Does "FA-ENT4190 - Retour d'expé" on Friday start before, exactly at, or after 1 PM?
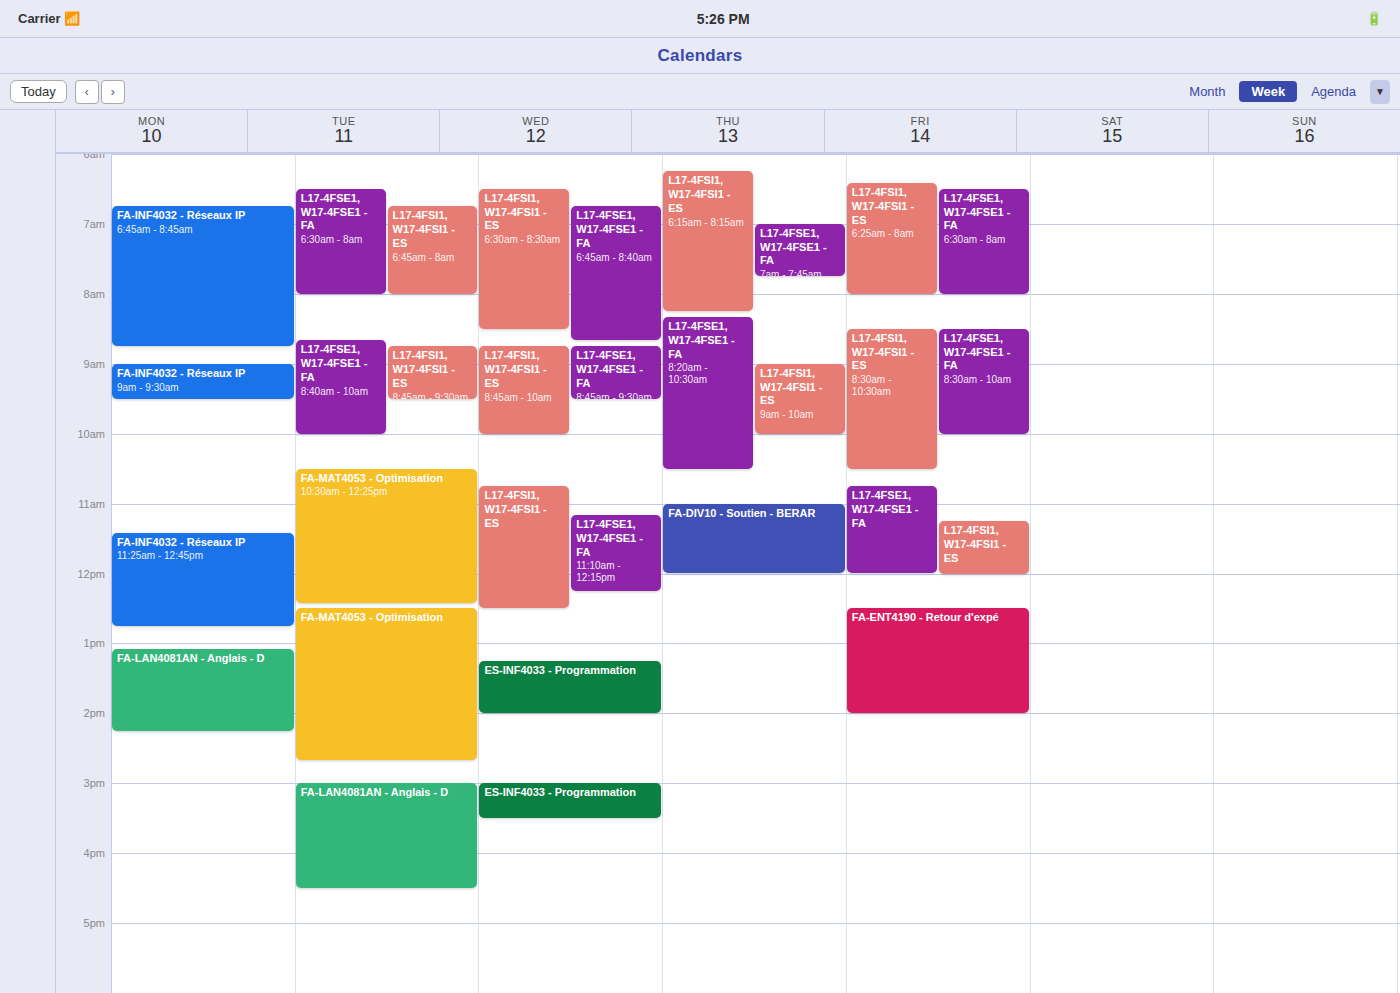
12:30 PM -- before 1 PM, 30 minutes above the 1 PM line.